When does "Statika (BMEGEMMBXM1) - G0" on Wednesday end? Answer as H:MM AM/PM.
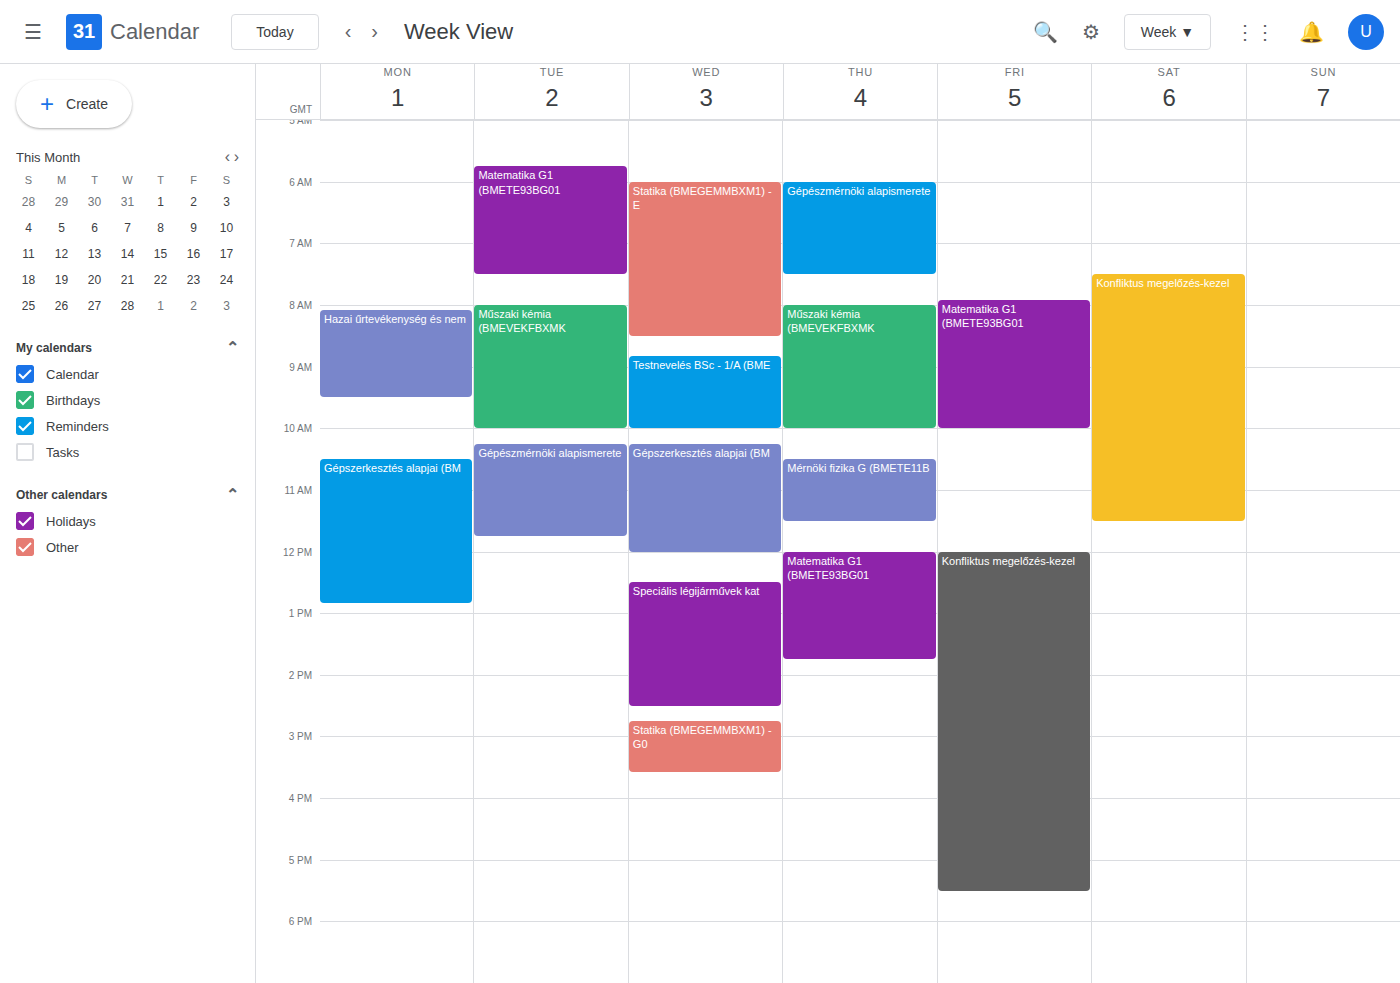
3:35 PM